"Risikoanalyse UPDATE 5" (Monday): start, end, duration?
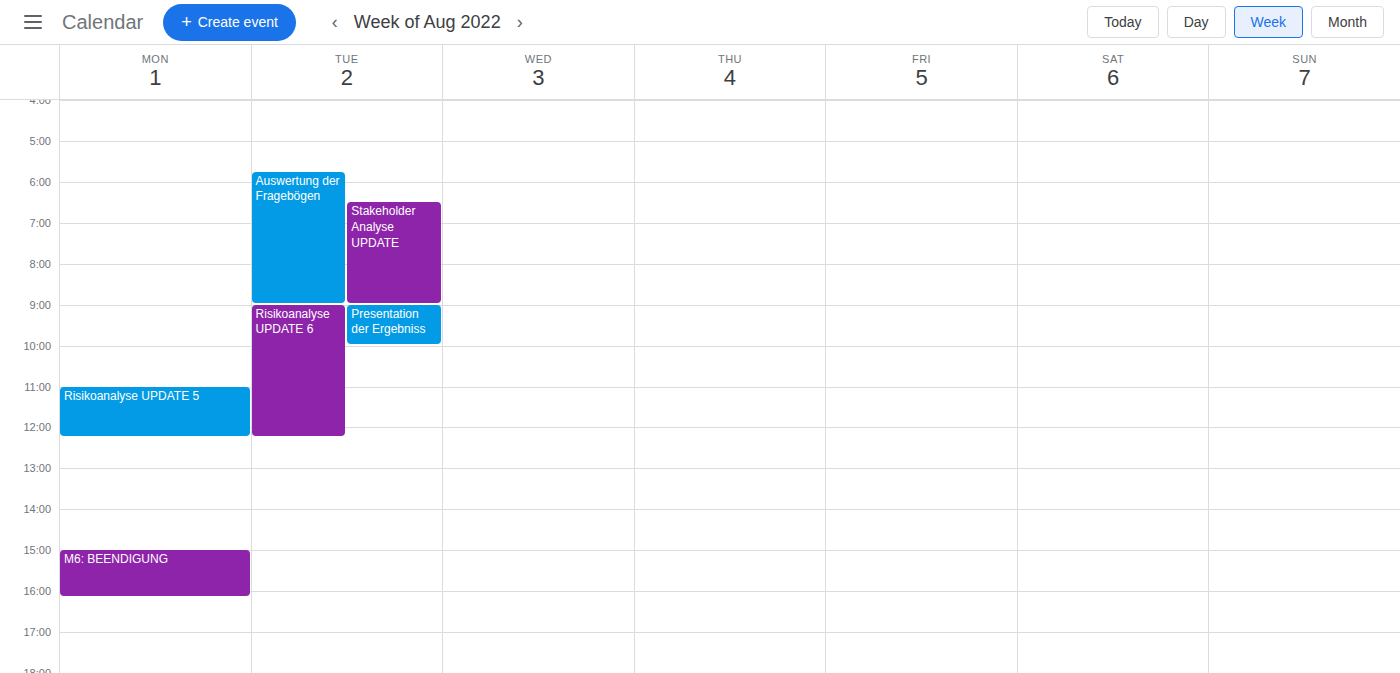
11:00 AM to 12:15 PM, 1 hour 15 minutes